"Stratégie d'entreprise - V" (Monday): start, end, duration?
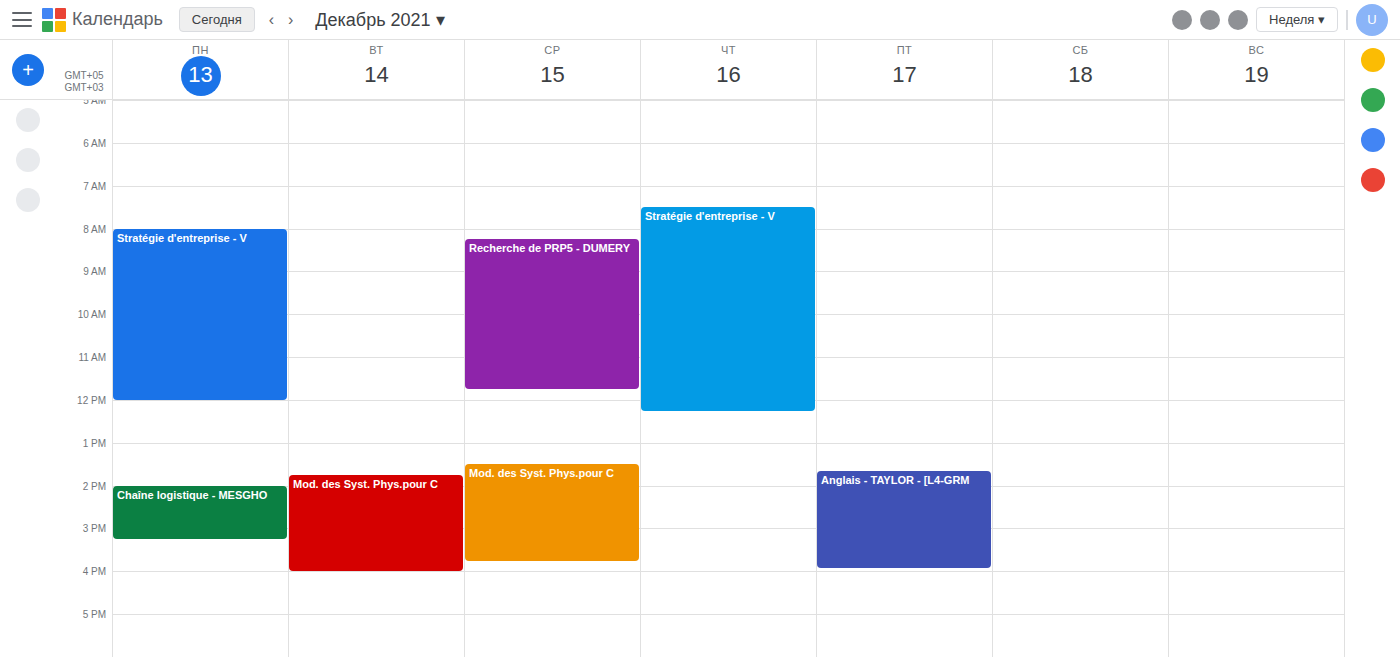
08:00 to 12:00, 4 hours